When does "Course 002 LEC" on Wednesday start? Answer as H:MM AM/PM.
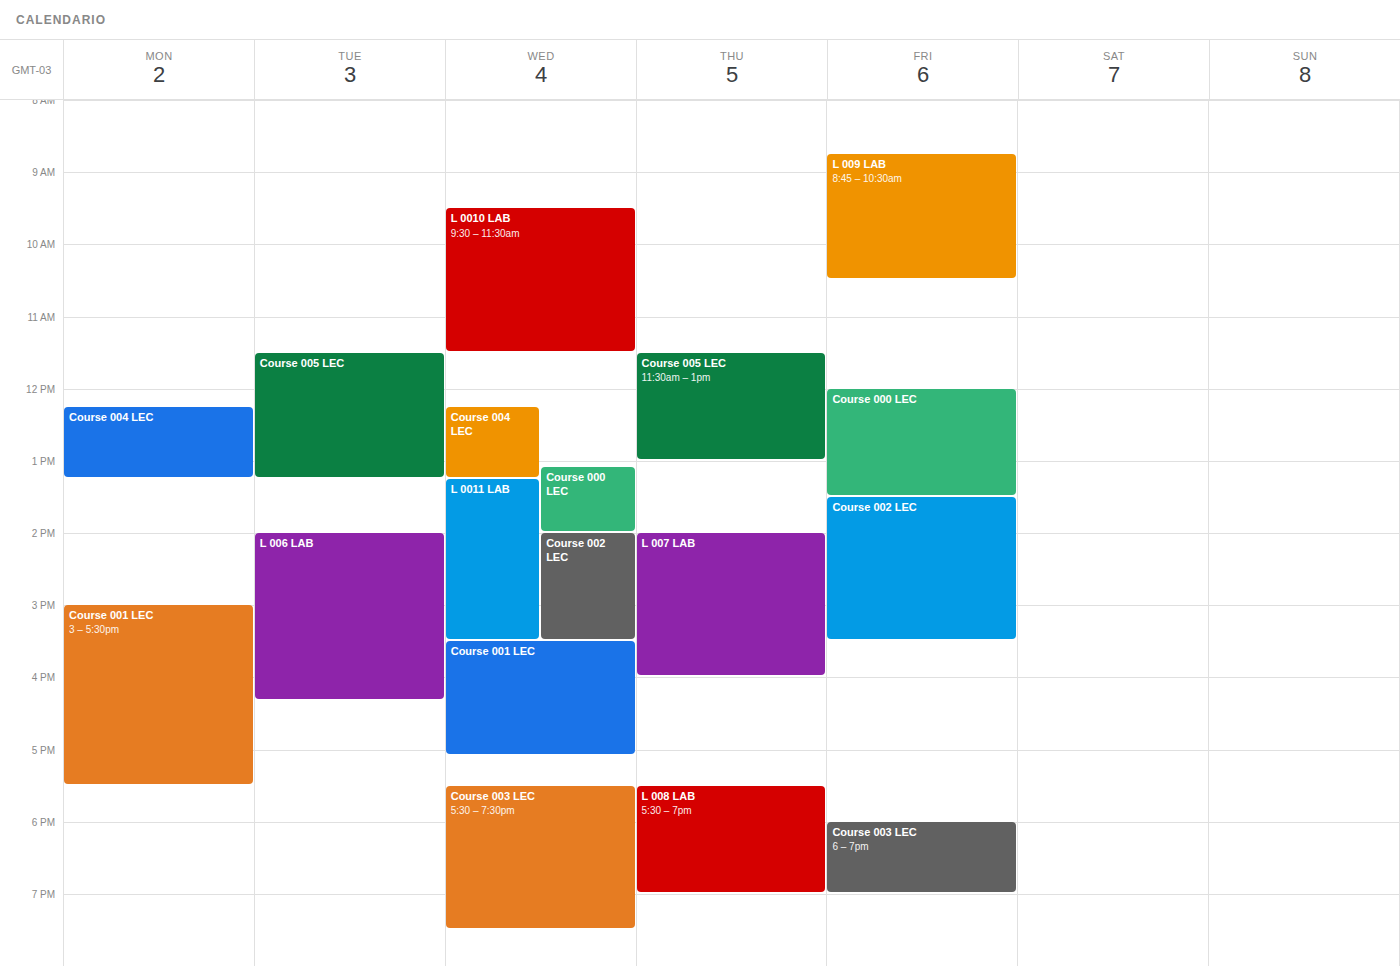
2:00 PM